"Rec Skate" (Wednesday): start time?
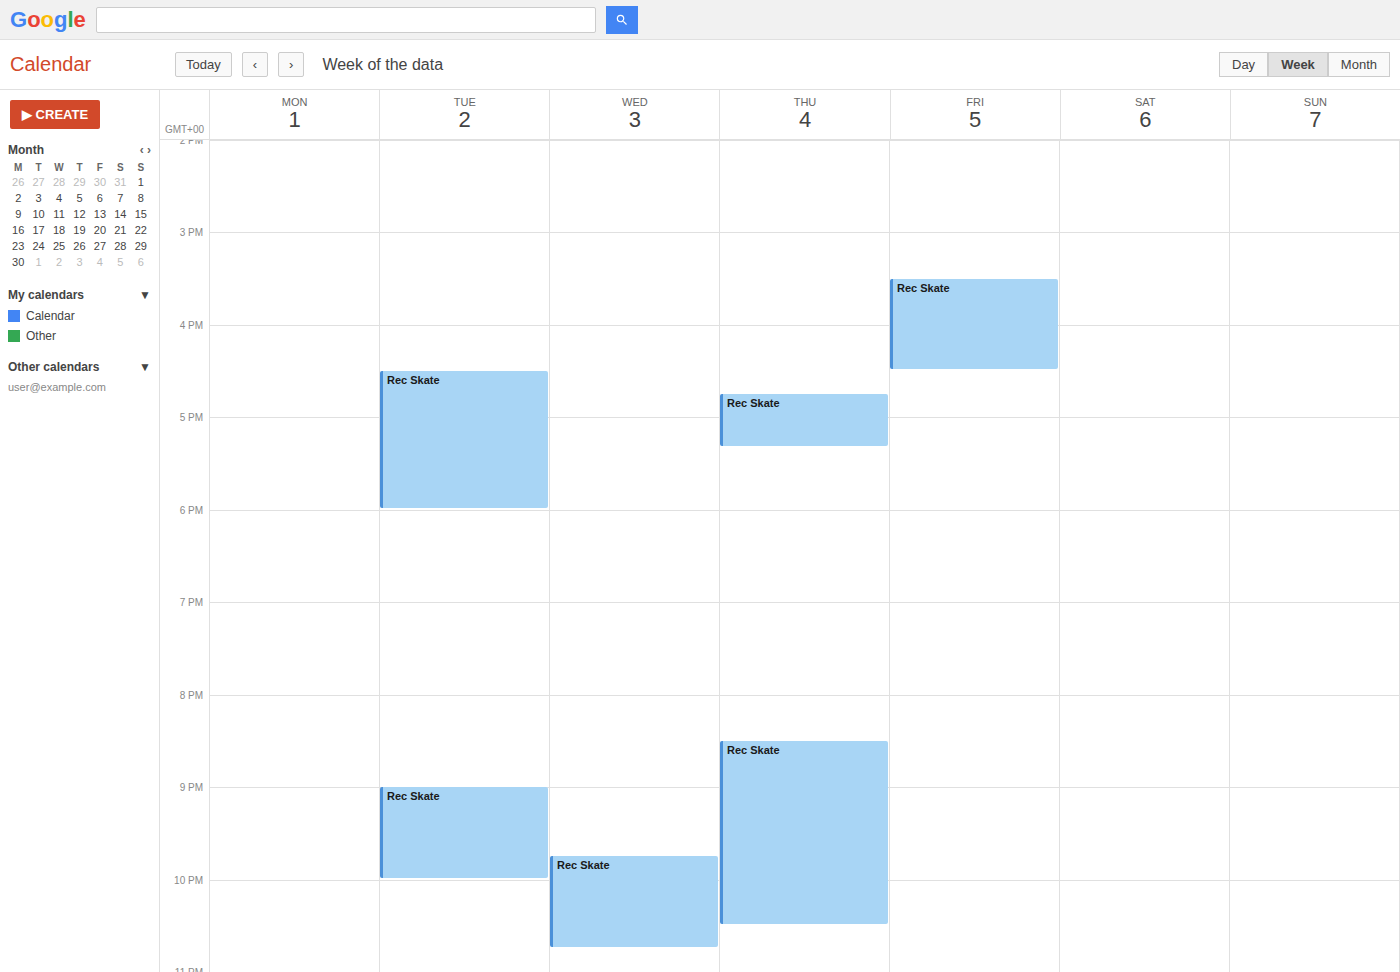
9:45 PM